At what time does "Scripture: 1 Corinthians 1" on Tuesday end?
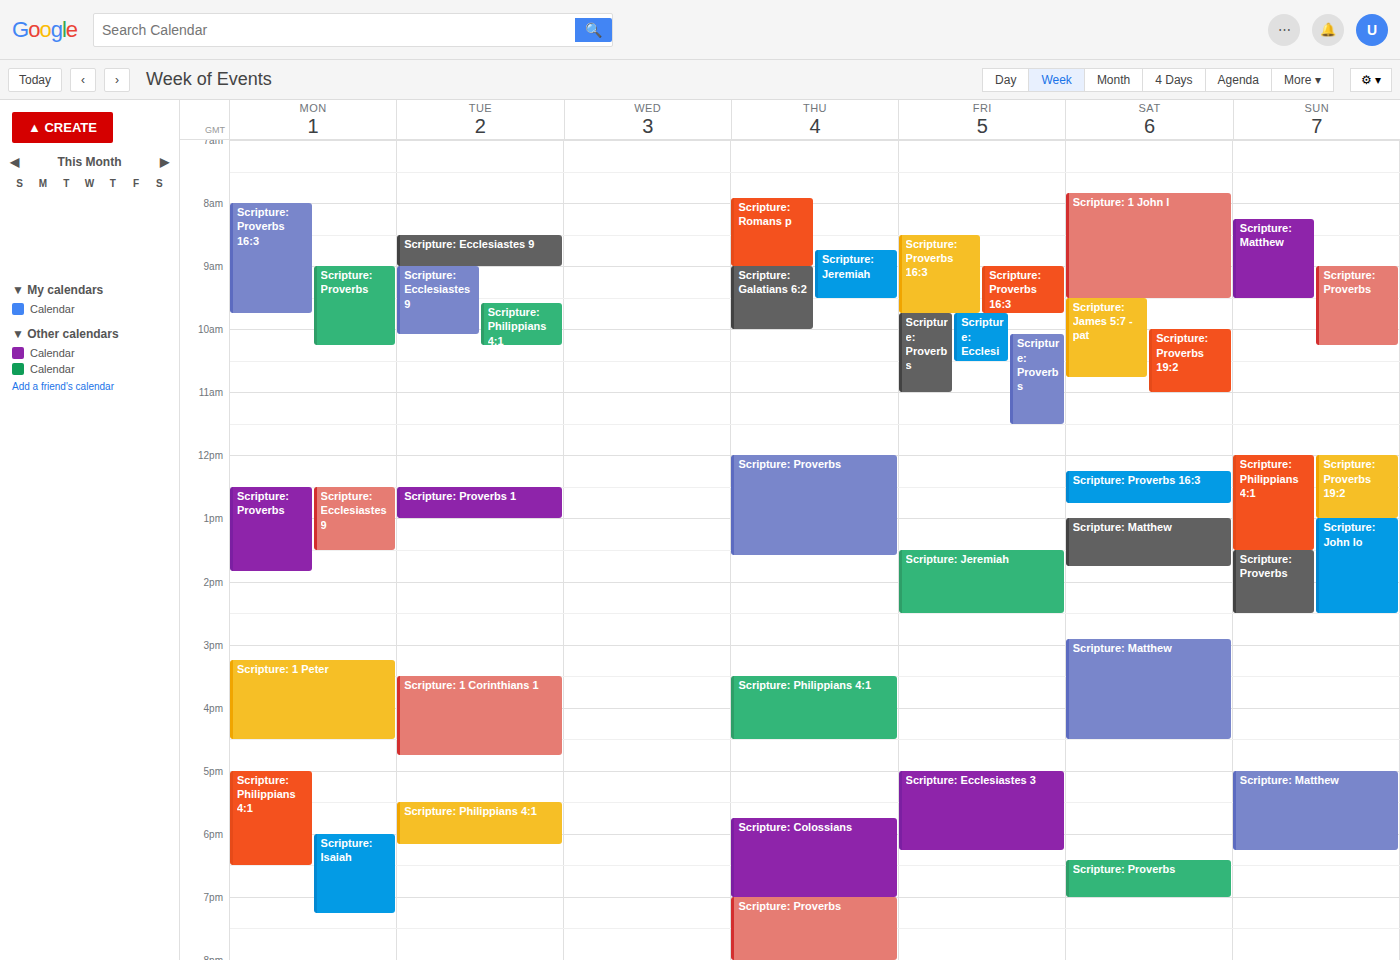
4:45 PM